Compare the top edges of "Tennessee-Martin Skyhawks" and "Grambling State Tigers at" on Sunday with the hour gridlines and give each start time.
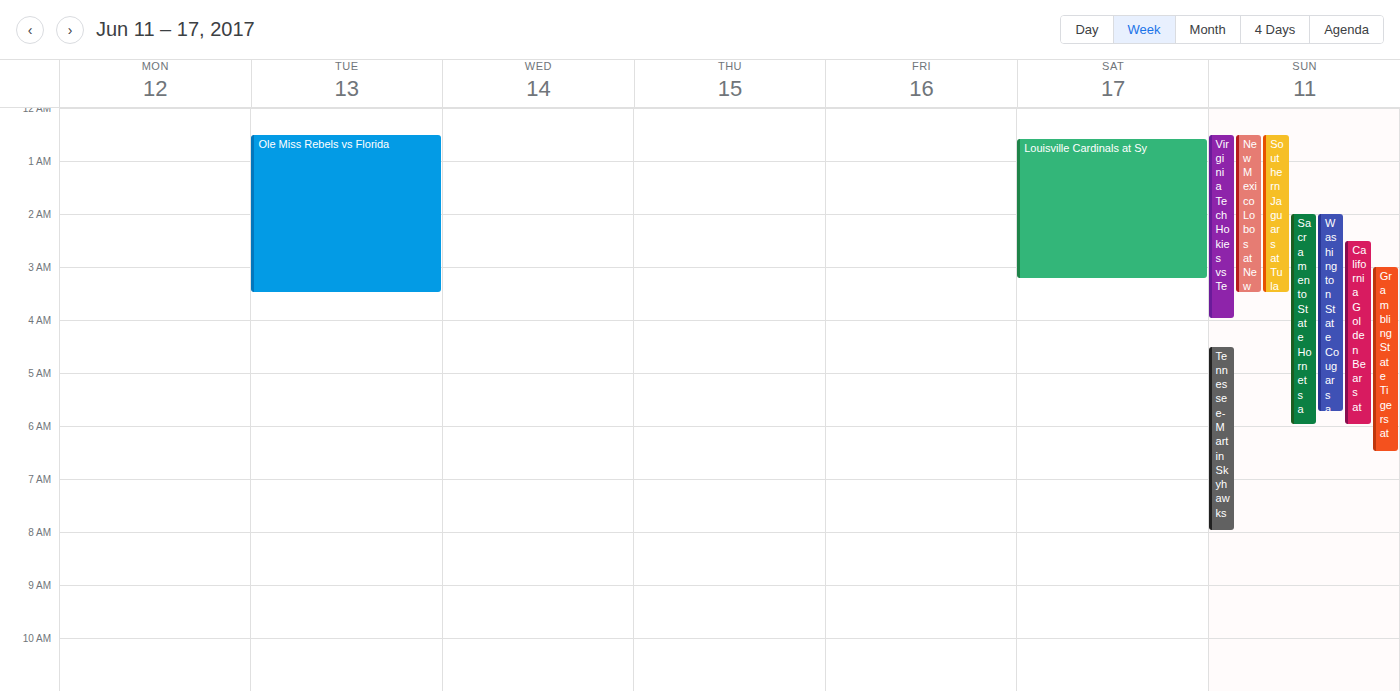
"Tennessee-Martin Skyhawks": 4:30 AM, halfway between the 4 AM and 5 AM lines. "Grambling State Tigers at": 3:00 AM, exactly on the 3 AM line.